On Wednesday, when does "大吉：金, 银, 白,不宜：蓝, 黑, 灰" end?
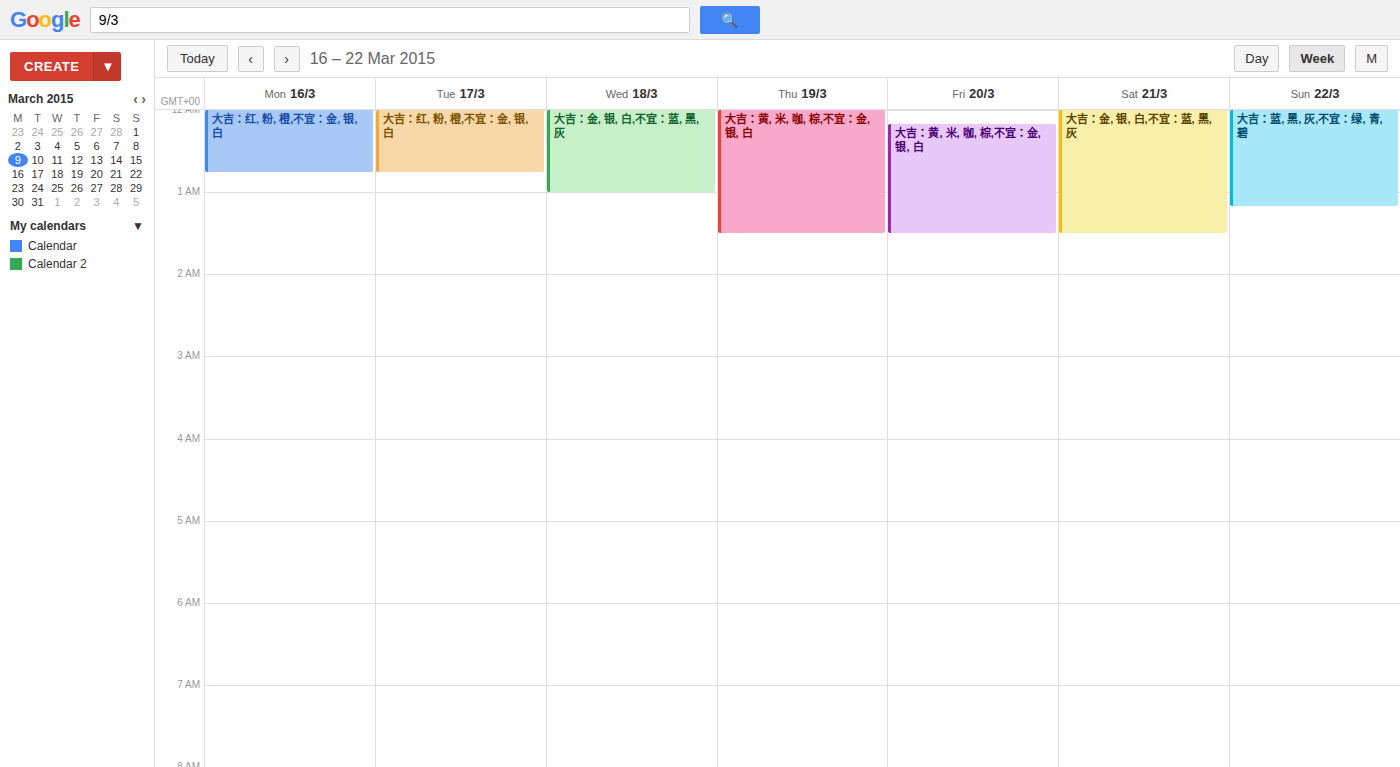
1:00 AM